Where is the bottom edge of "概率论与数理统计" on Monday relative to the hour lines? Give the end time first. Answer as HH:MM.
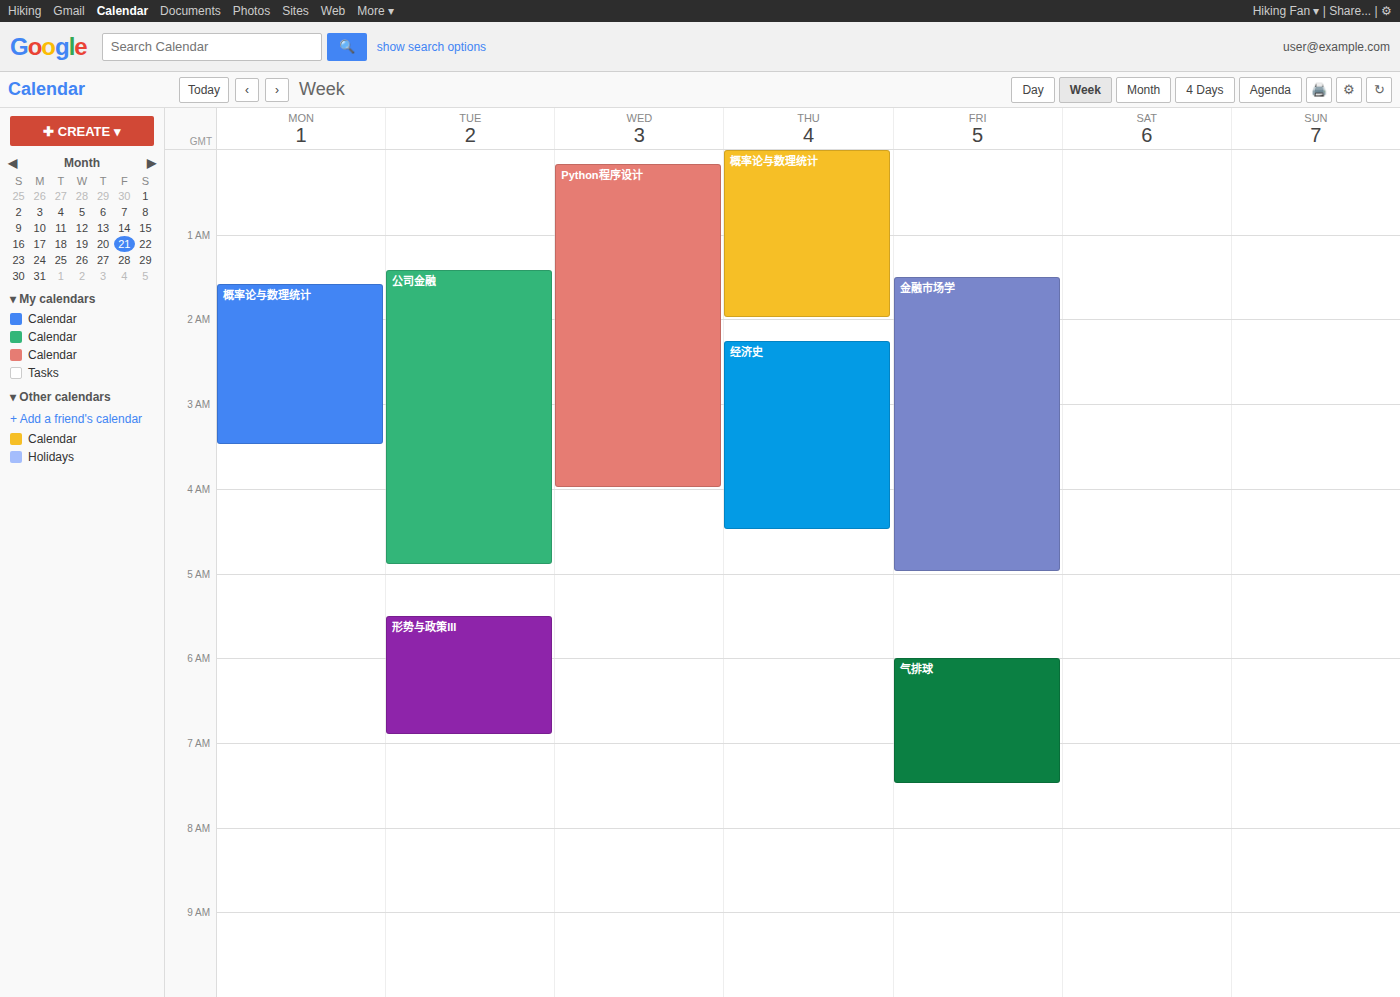
03:30 -- halfway between the 03:00 and 04:00 lines.